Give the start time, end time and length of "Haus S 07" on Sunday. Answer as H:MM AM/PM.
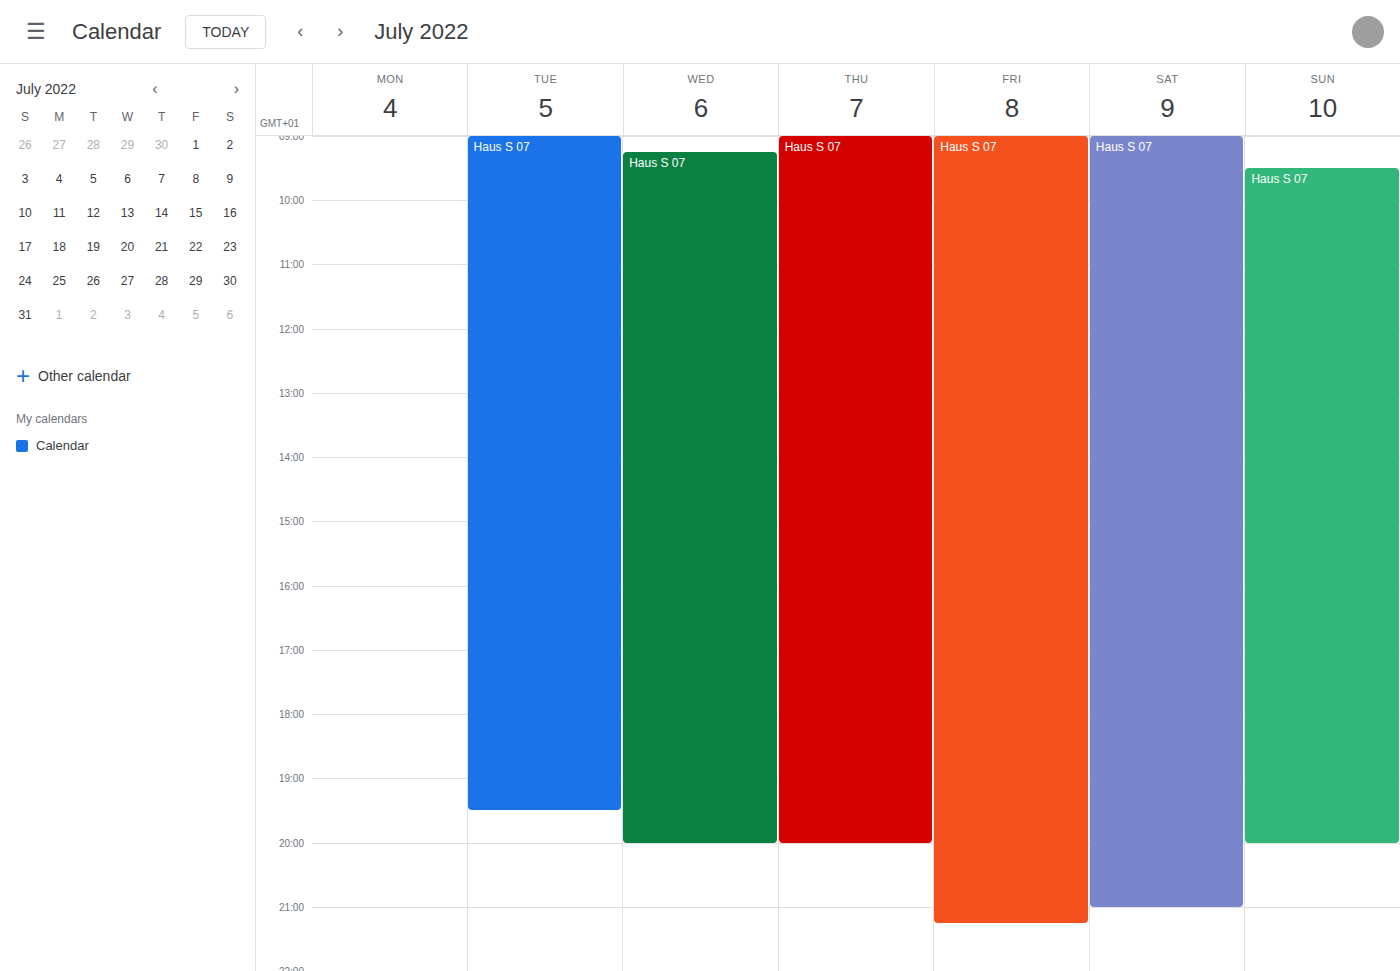
9:30 AM to 8:00 PM, 10 hours 30 minutes